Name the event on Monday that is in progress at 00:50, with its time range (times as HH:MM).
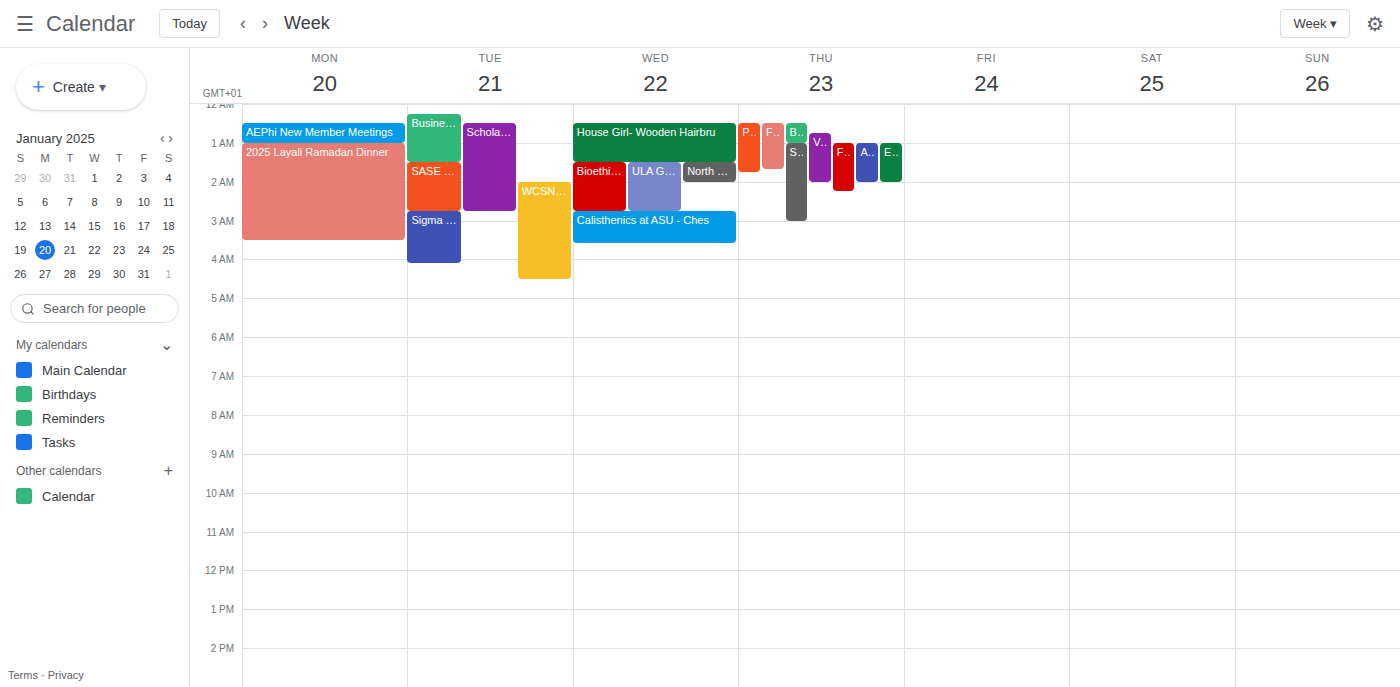
"AEPhi New Member Meetings", 00:30 to 01:00